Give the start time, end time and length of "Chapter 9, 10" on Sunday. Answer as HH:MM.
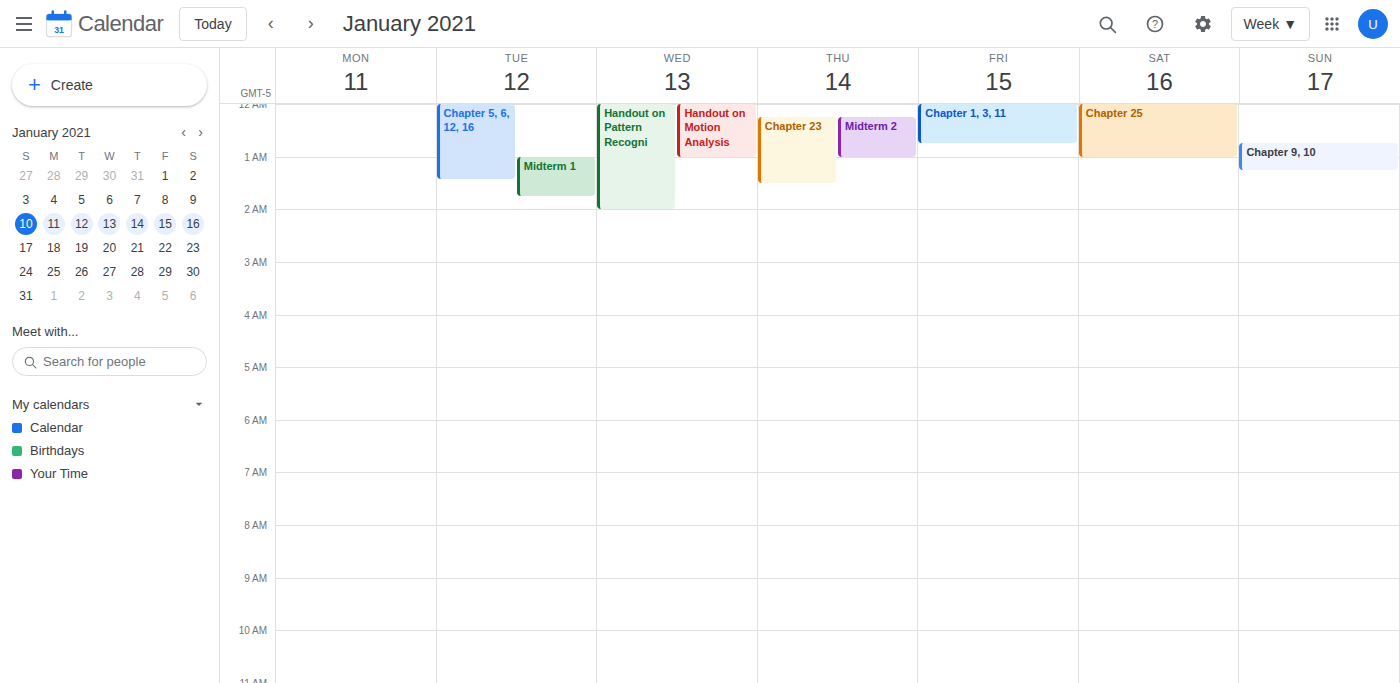
00:45 to 01:15, 30 minutes